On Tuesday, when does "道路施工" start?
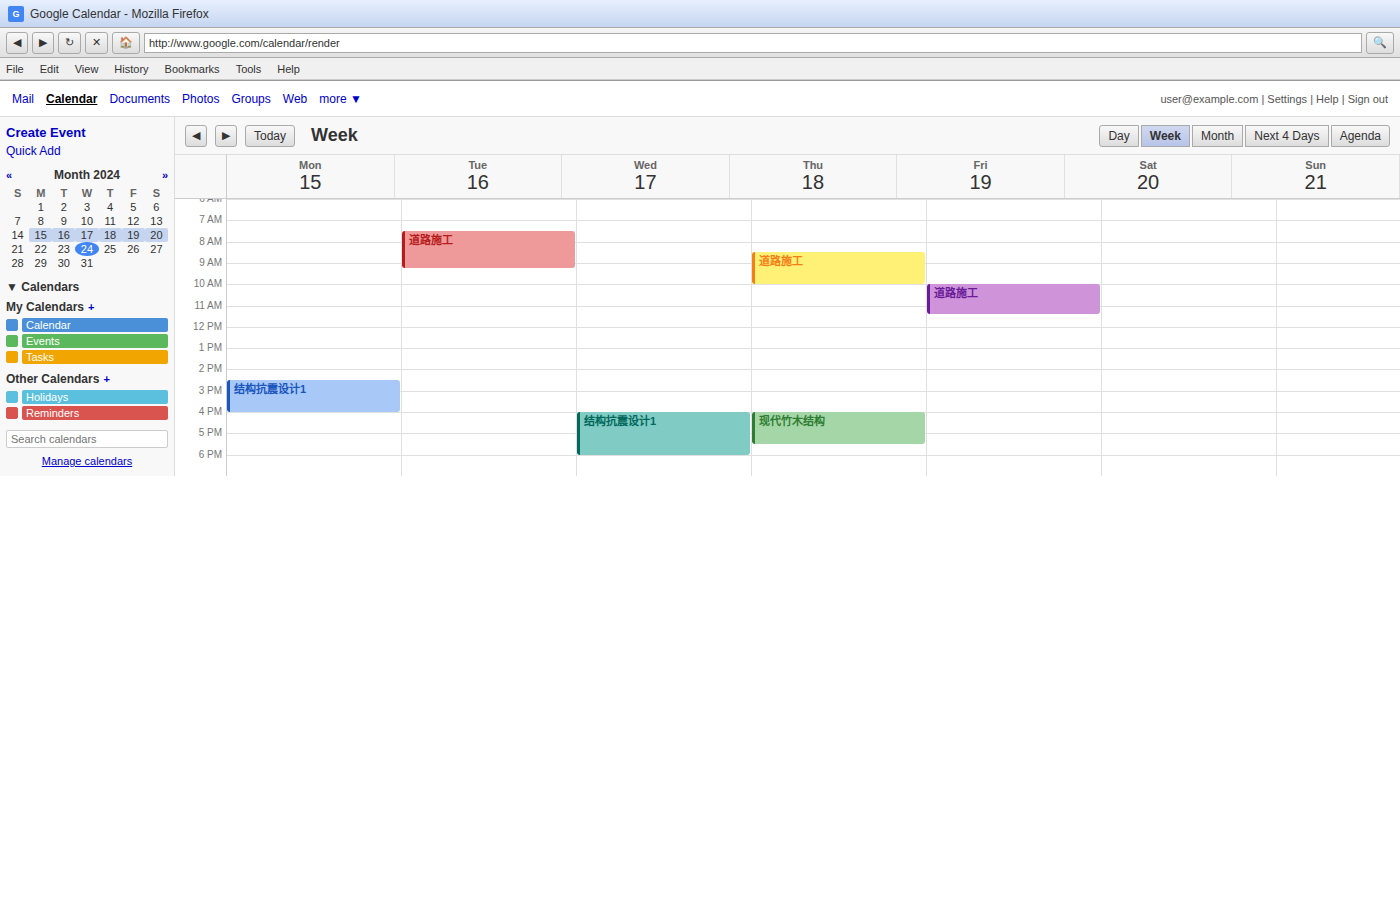
7:30 AM